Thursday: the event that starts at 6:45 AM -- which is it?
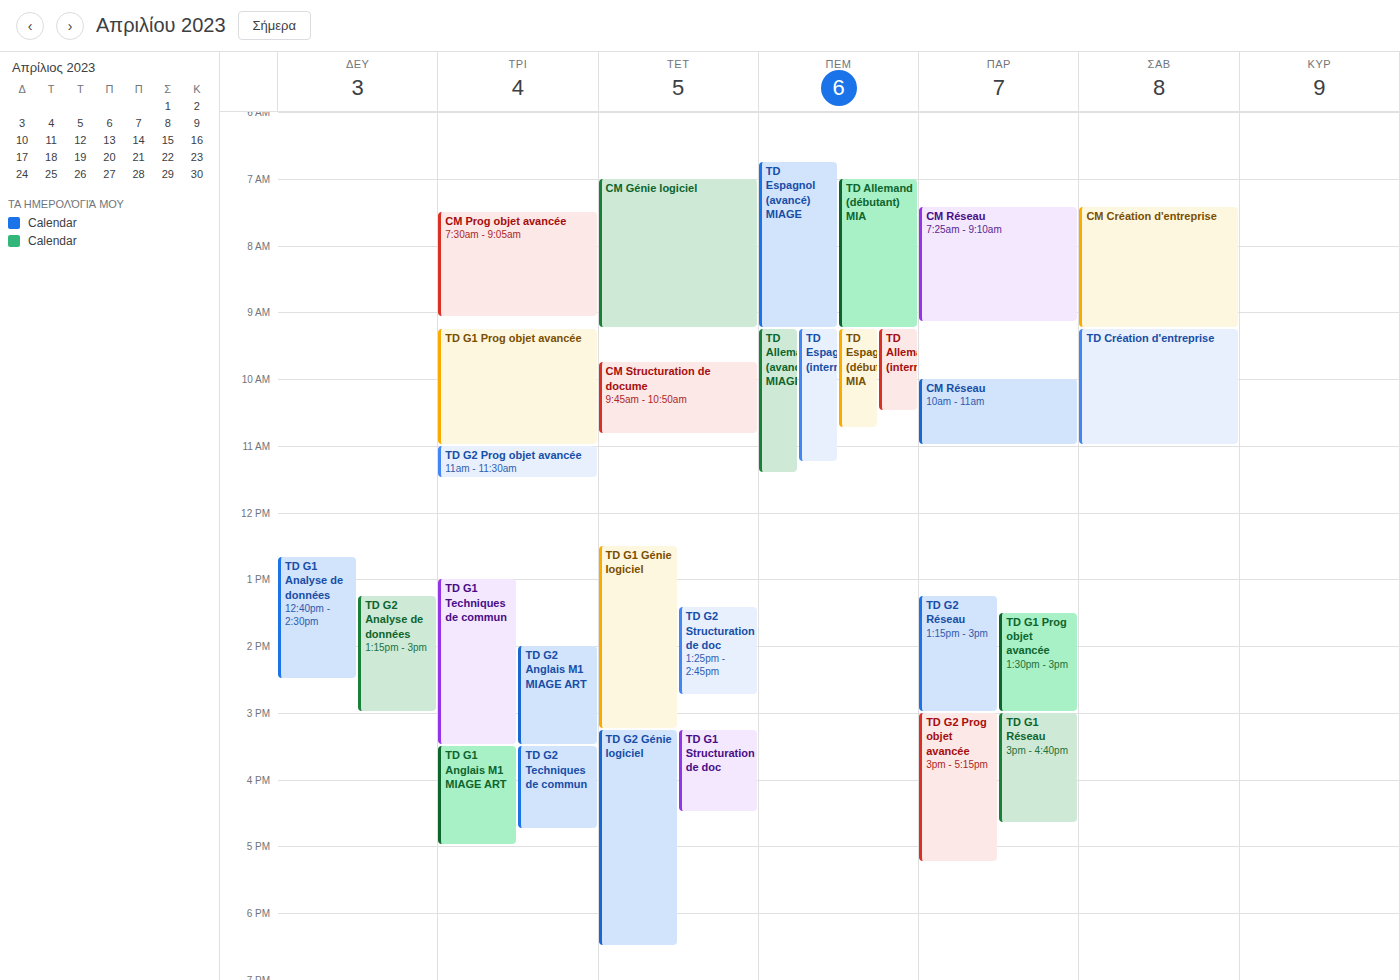
"TD Espagnol (avancé) MIAGE"